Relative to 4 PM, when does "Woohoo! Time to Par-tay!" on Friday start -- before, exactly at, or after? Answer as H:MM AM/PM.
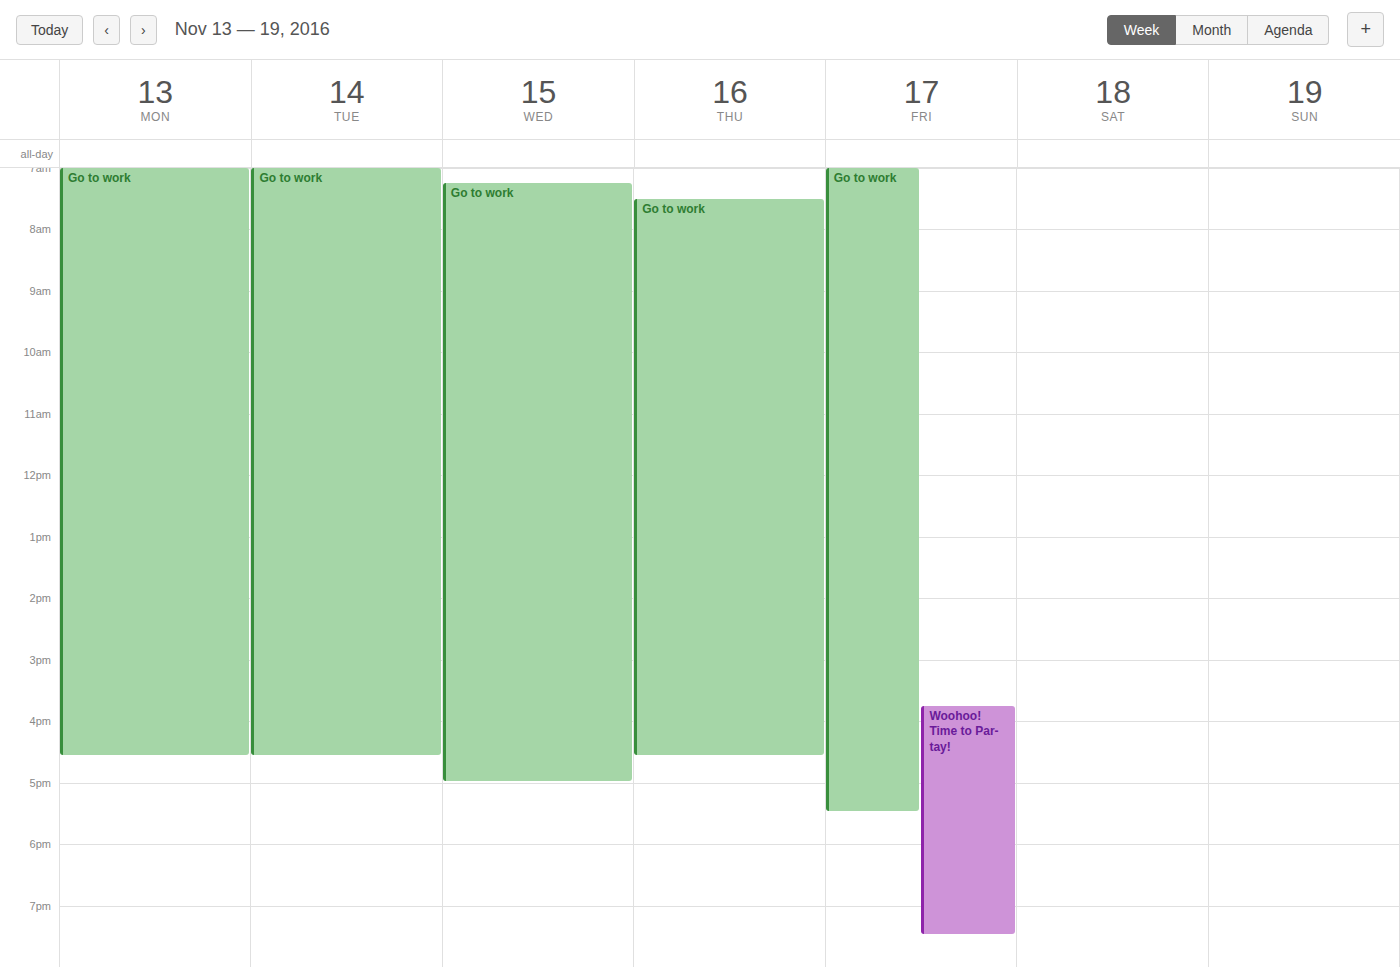
3:45 PM -- before 4 PM, 15 minutes above the 4 PM line.